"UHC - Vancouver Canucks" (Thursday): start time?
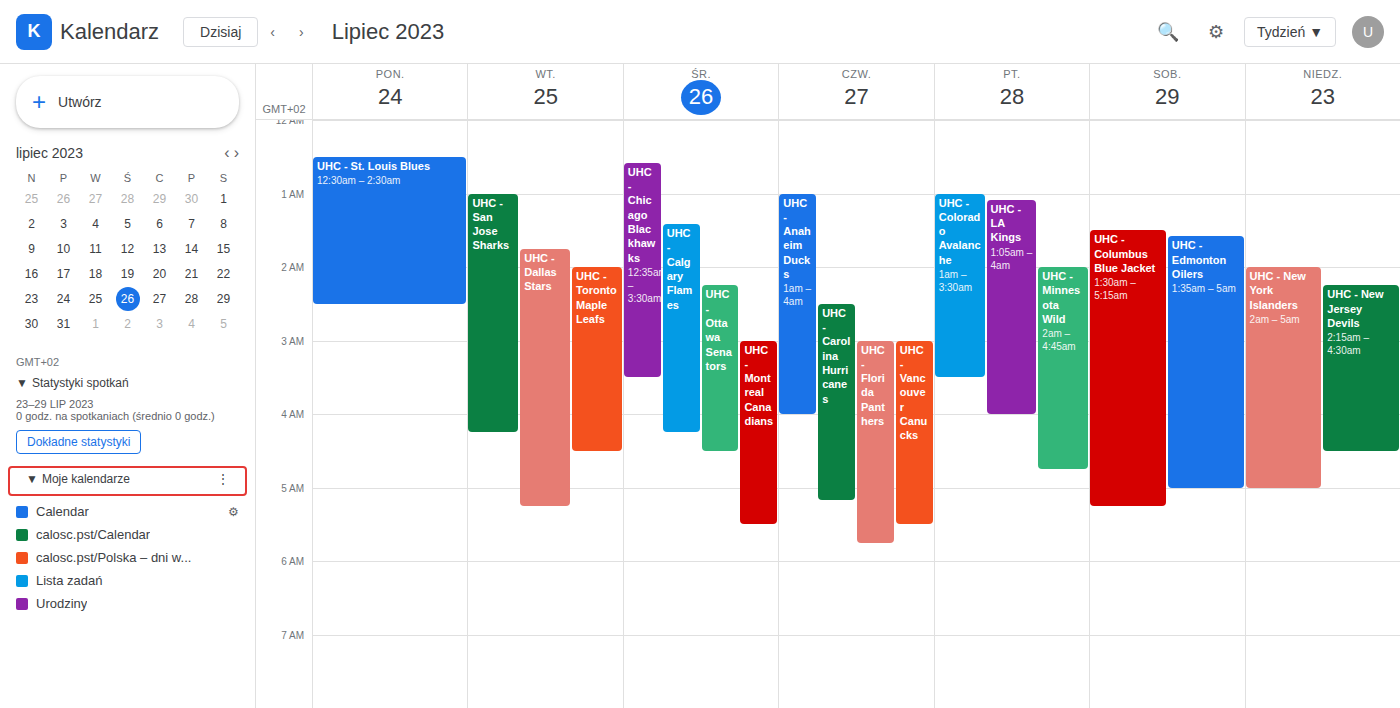
3:00 AM